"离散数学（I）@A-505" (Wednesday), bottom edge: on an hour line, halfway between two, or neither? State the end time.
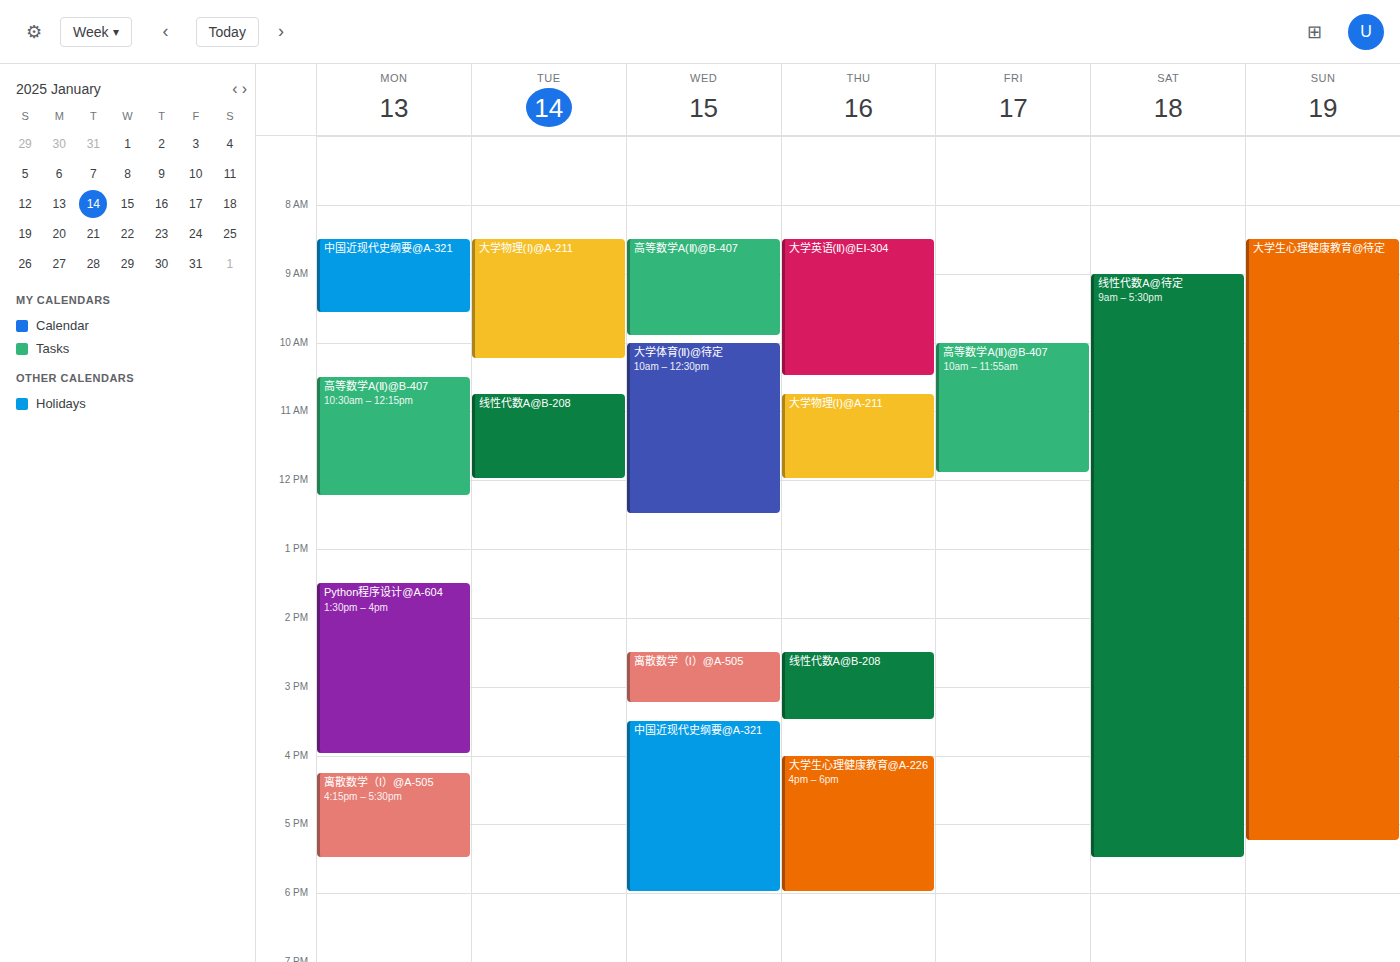
3:15 PM -- neither: a quarter of the way from the 3 PM line to the 4 PM line.